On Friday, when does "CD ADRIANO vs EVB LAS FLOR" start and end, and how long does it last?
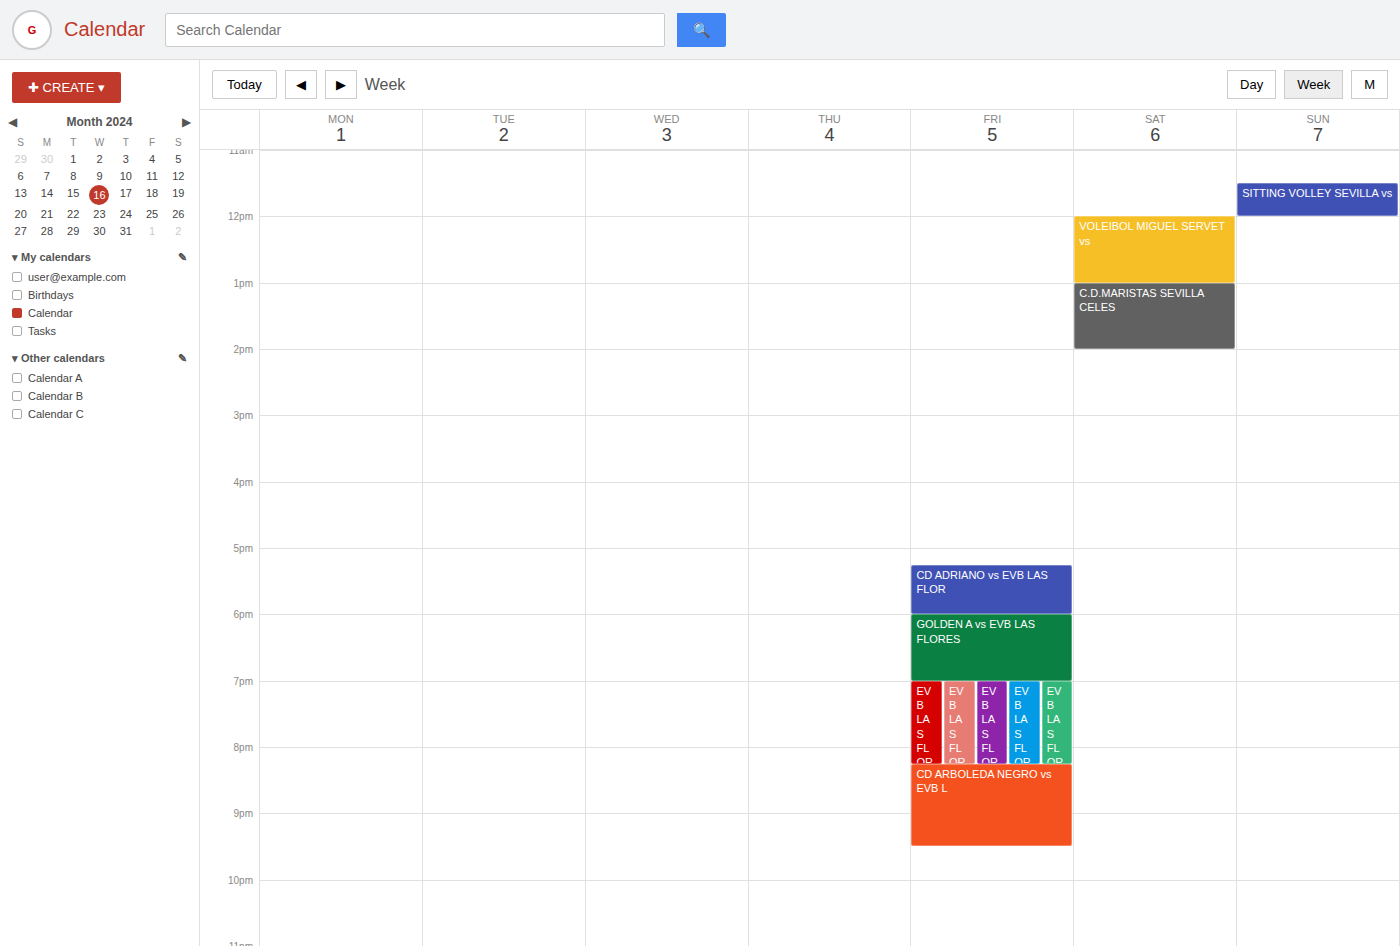
5:15 PM to 6:00 PM, 45 minutes